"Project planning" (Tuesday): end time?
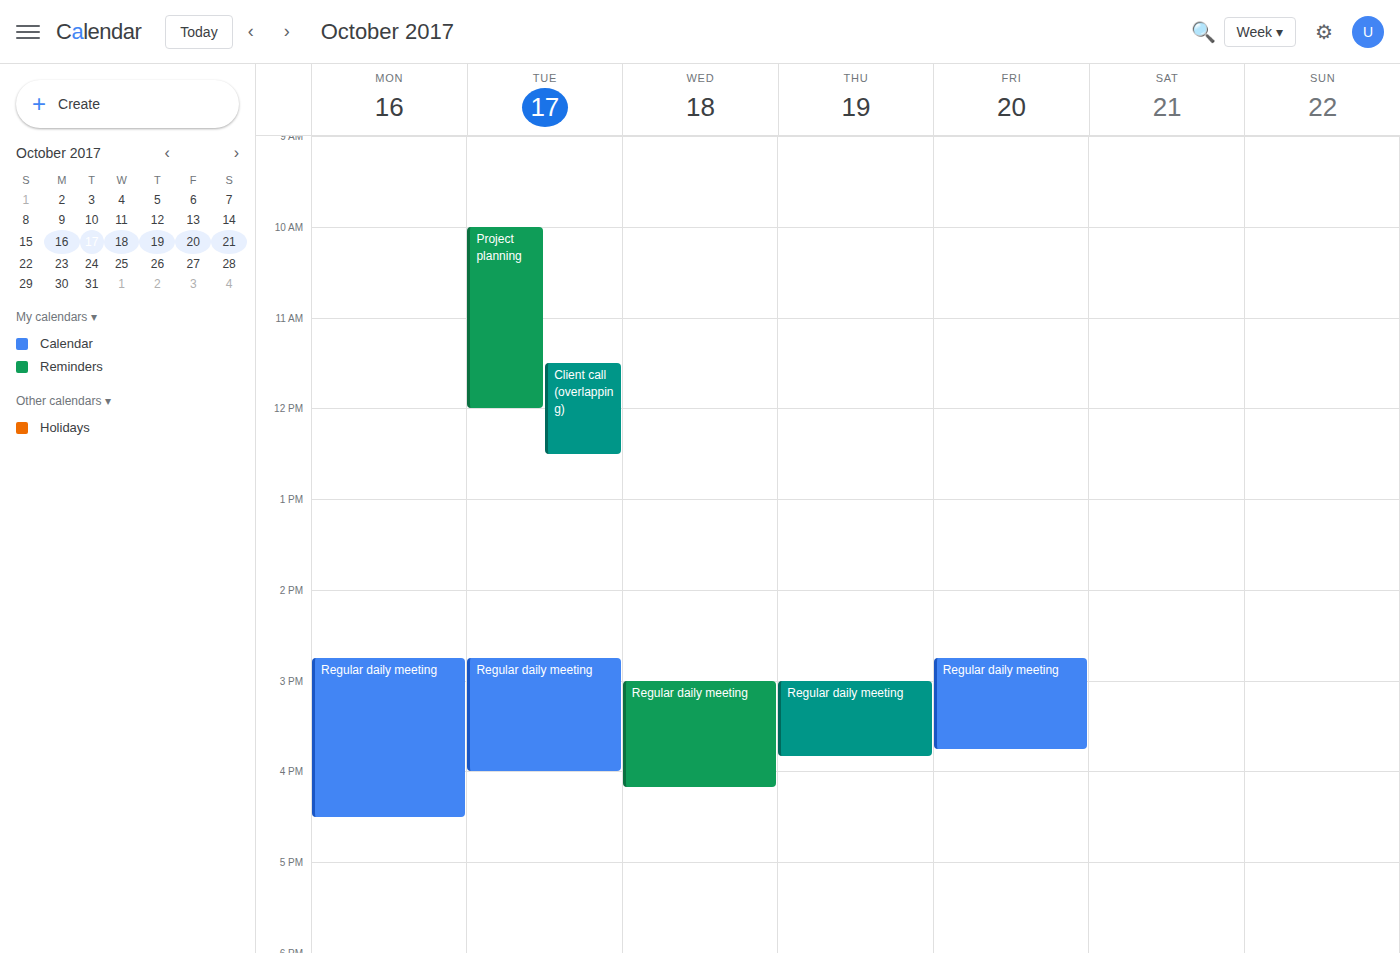
12:00 PM